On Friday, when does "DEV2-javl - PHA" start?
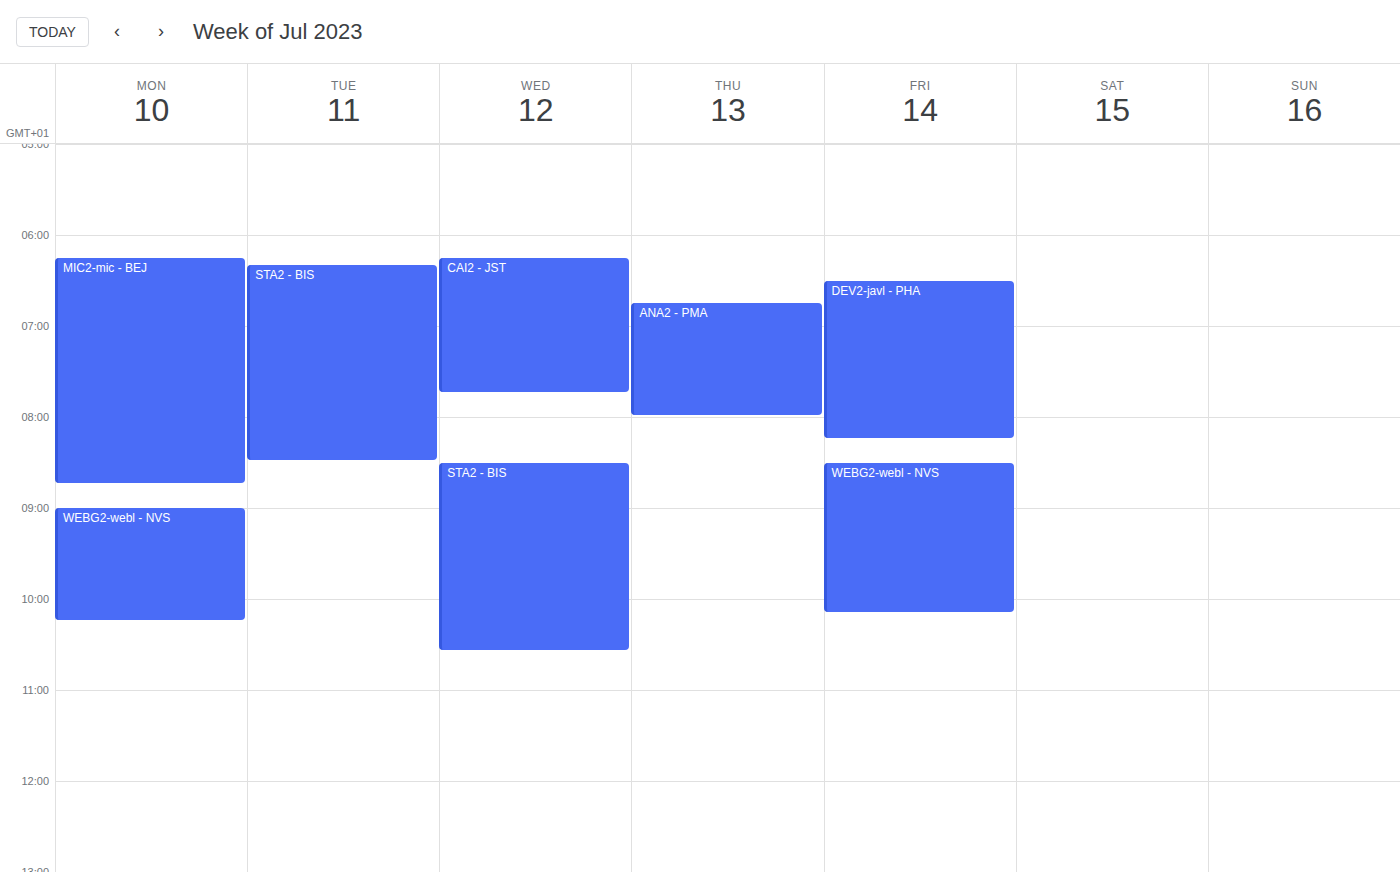
6:30 AM